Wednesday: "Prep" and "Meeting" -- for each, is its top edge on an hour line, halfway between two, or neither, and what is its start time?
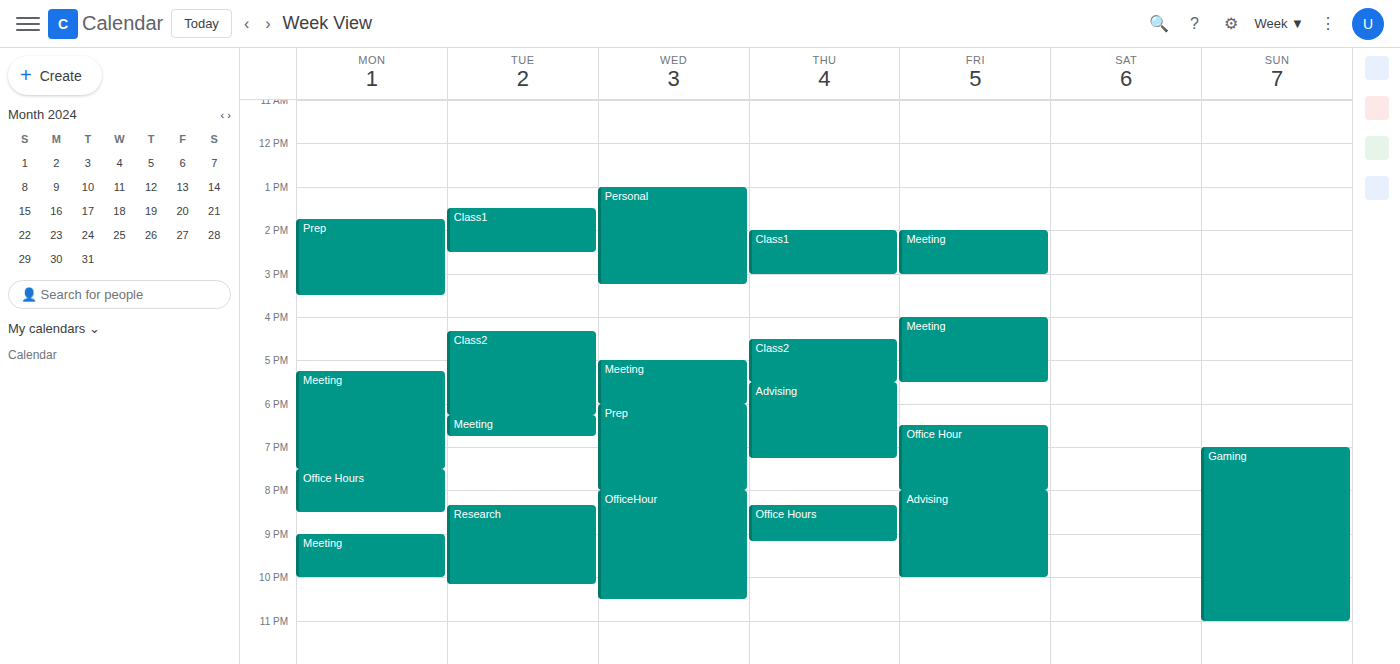
"Prep": 6:00 PM, exactly on the 6 PM line. "Meeting": 5:00 PM, exactly on the 5 PM line.